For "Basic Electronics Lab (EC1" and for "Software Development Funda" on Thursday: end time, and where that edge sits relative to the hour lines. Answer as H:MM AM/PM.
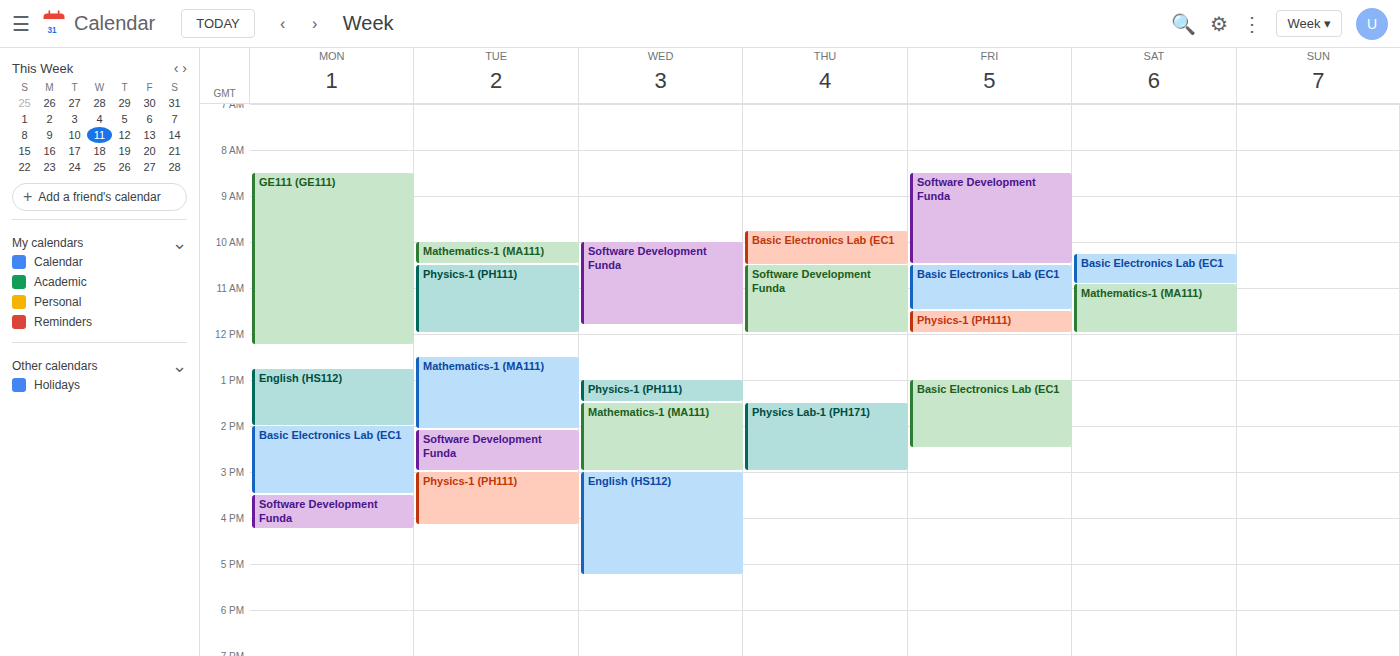
"Basic Electronics Lab (EC1": 10:30 AM, halfway between the 10 AM and 11 AM lines. "Software Development Funda": 12:00 PM, exactly on the 12 PM line.